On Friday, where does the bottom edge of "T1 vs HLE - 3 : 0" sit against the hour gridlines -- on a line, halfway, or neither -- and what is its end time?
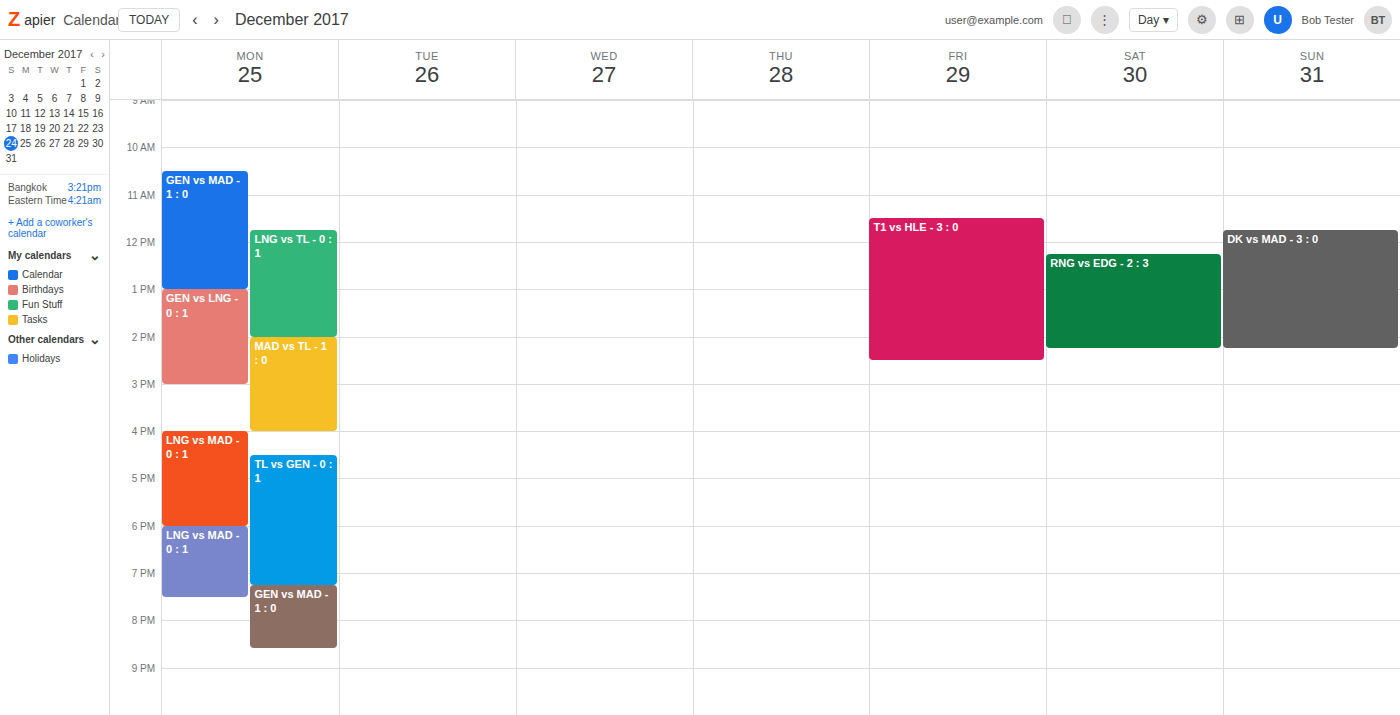
2:30 PM -- halfway between the 2 PM and 3 PM lines.